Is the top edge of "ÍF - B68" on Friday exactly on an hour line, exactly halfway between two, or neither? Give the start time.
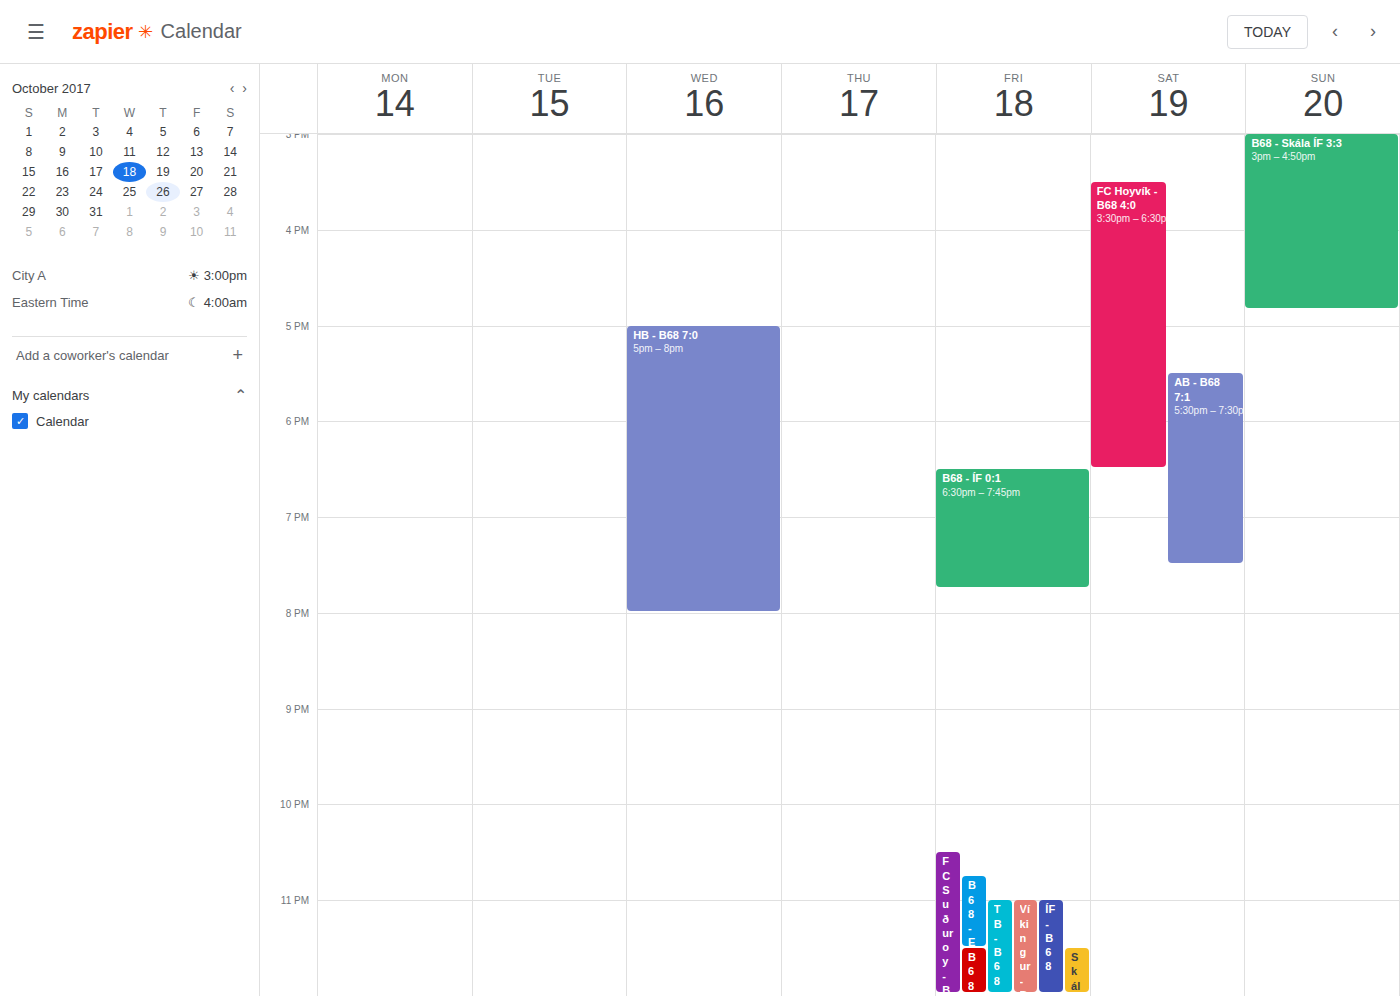
11:00 PM -- exactly on the 11 PM line.